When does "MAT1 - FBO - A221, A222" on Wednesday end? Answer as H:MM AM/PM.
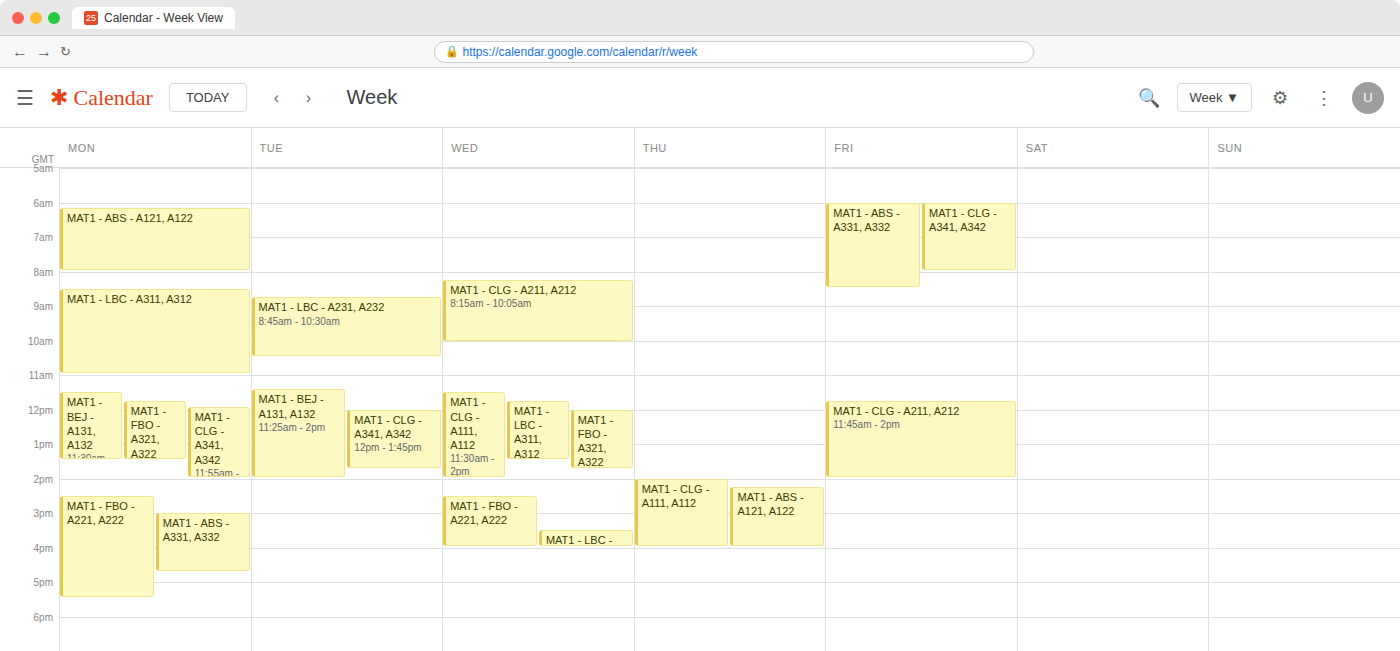
4:00 PM